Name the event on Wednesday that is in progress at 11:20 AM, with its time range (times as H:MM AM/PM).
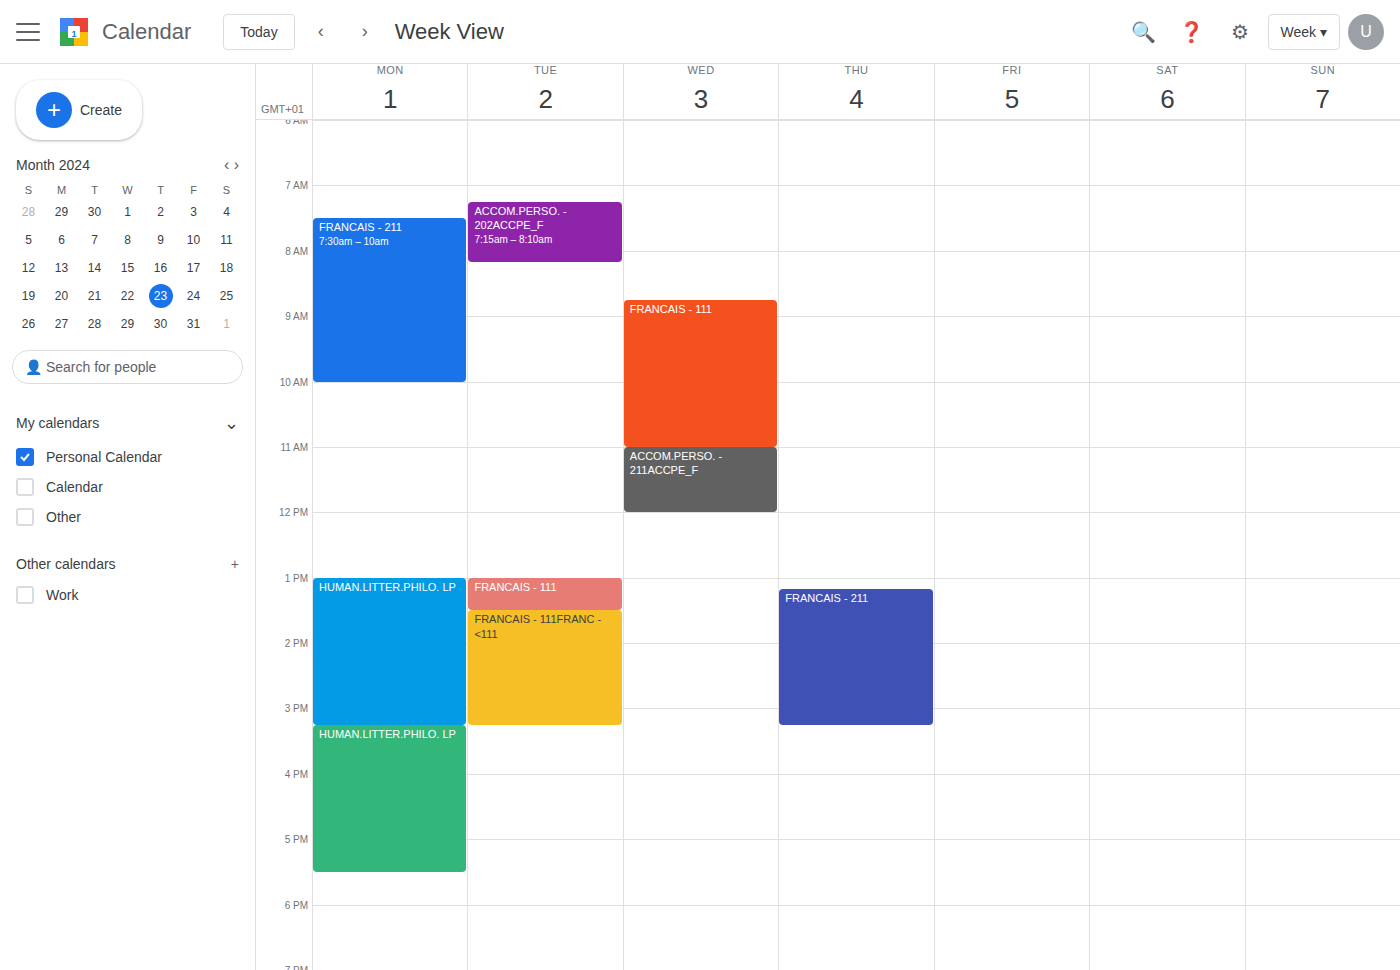
"ACCOM.PERSO. - 211ACCPE_F", 11:00 AM to 12:00 PM